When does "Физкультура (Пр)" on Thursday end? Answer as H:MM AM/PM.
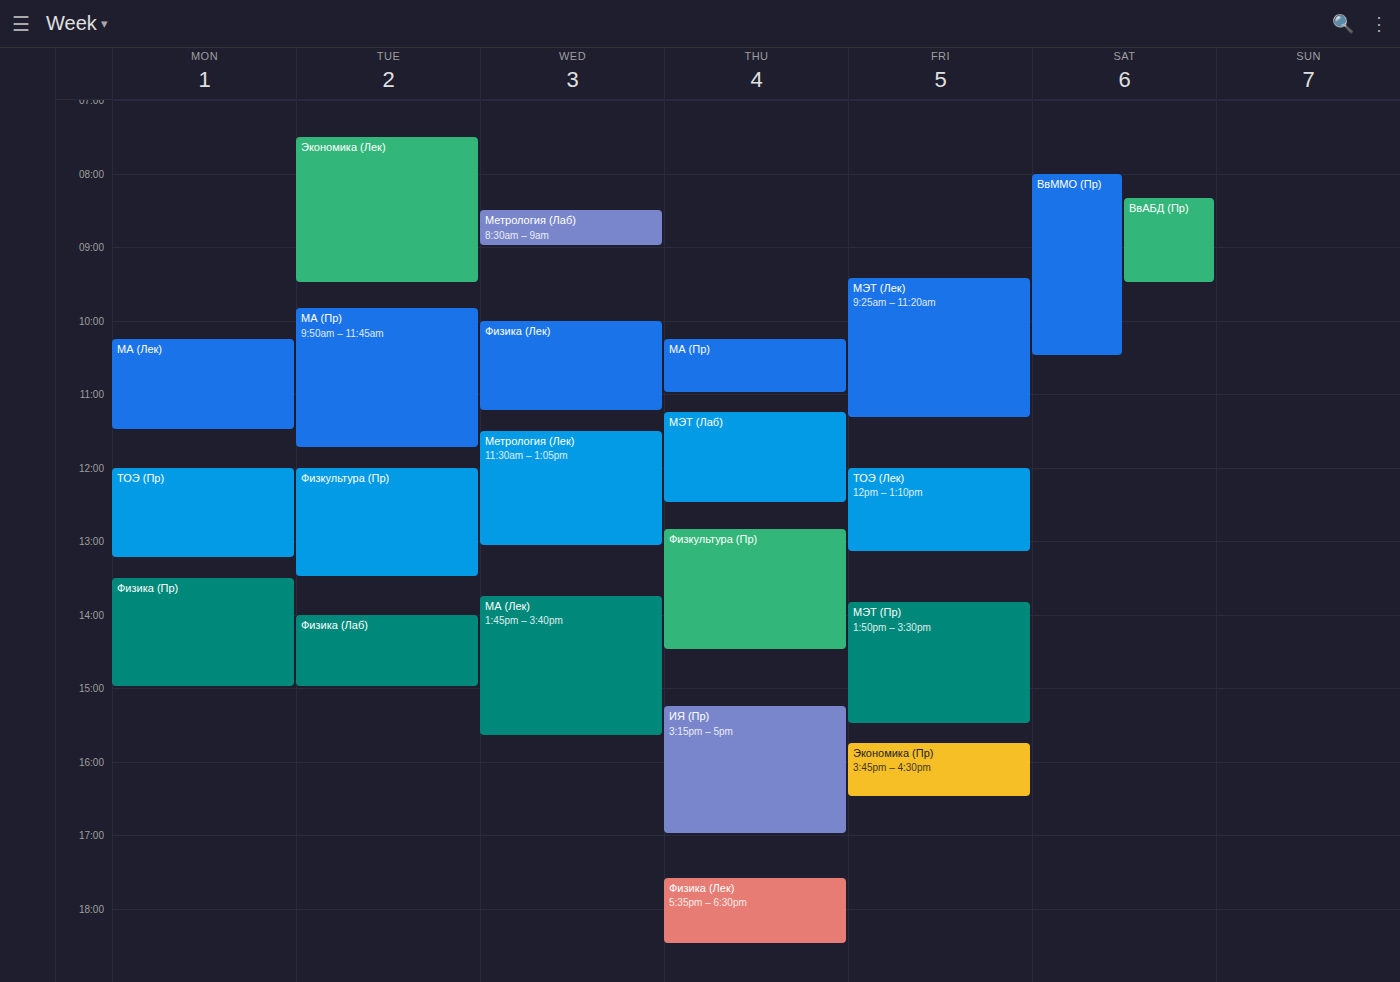
2:30 PM